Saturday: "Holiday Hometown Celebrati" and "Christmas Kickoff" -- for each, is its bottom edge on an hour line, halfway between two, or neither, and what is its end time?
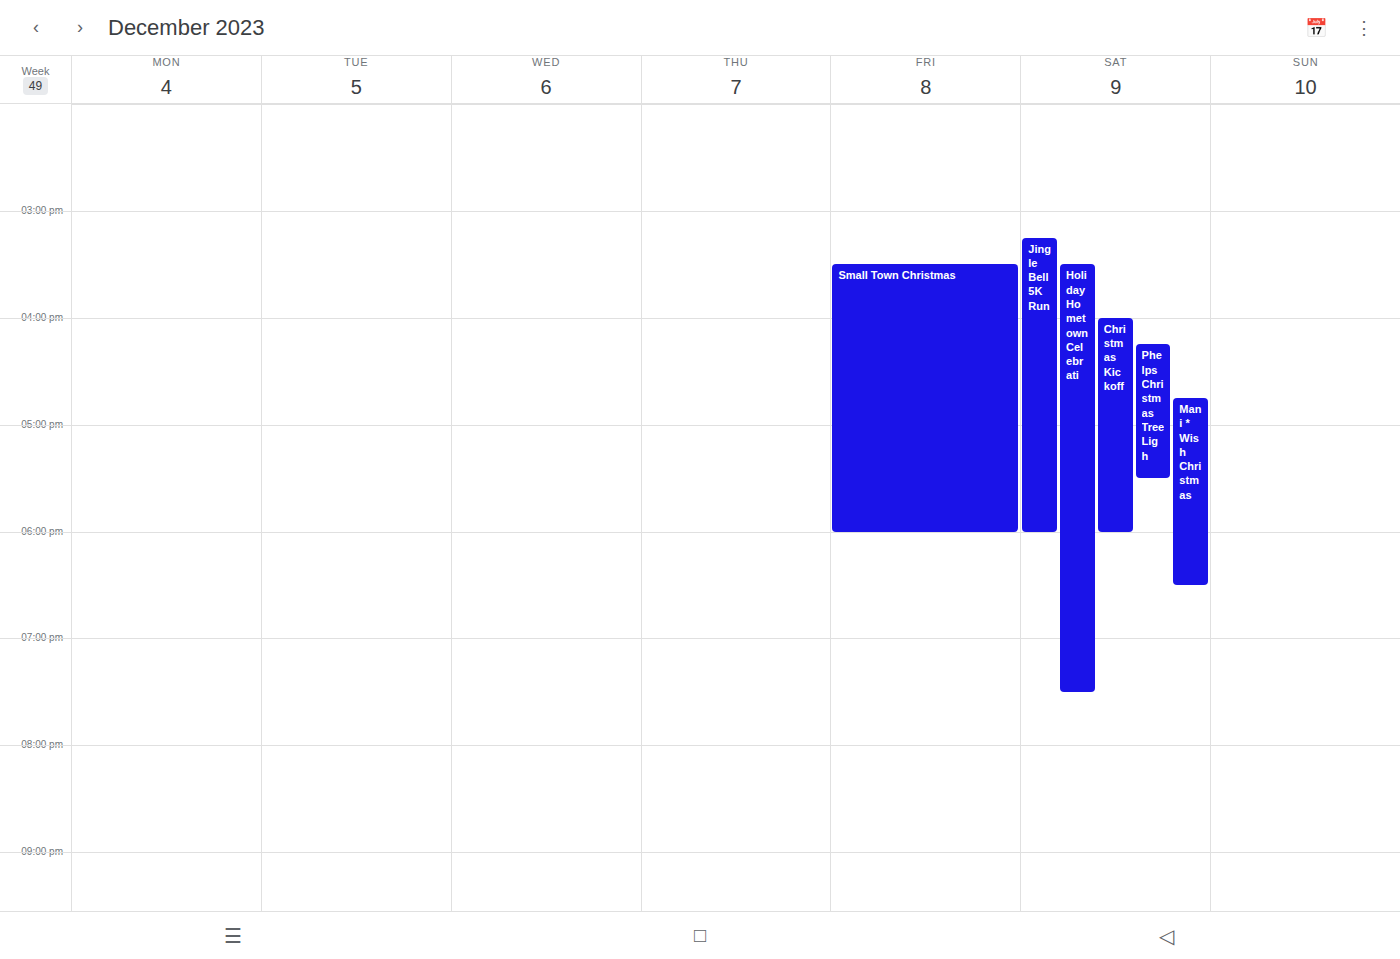
"Holiday Hometown Celebrati": 7:30 PM, halfway between the 7 PM and 8 PM lines. "Christmas Kickoff": 6:00 PM, exactly on the 6 PM line.